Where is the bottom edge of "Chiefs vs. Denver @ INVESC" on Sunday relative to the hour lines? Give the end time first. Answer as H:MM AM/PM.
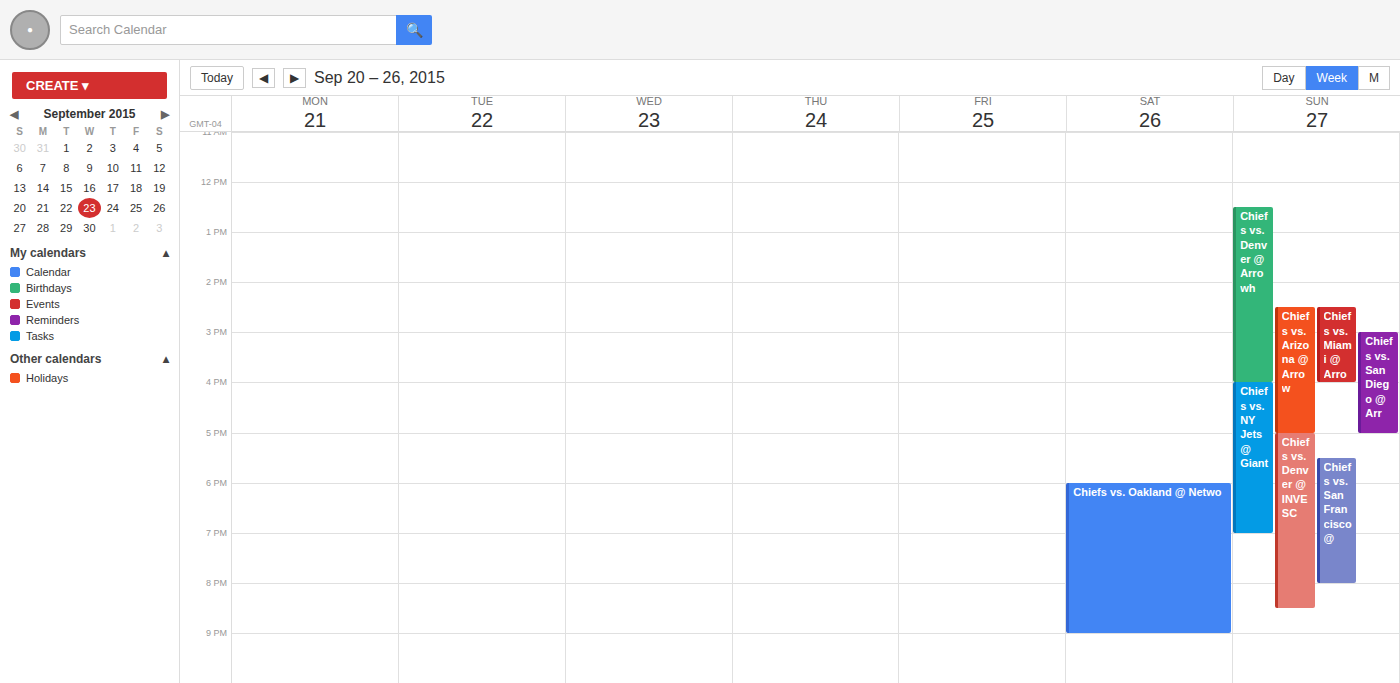
8:30 PM -- halfway between the 8 PM and 9 PM lines.